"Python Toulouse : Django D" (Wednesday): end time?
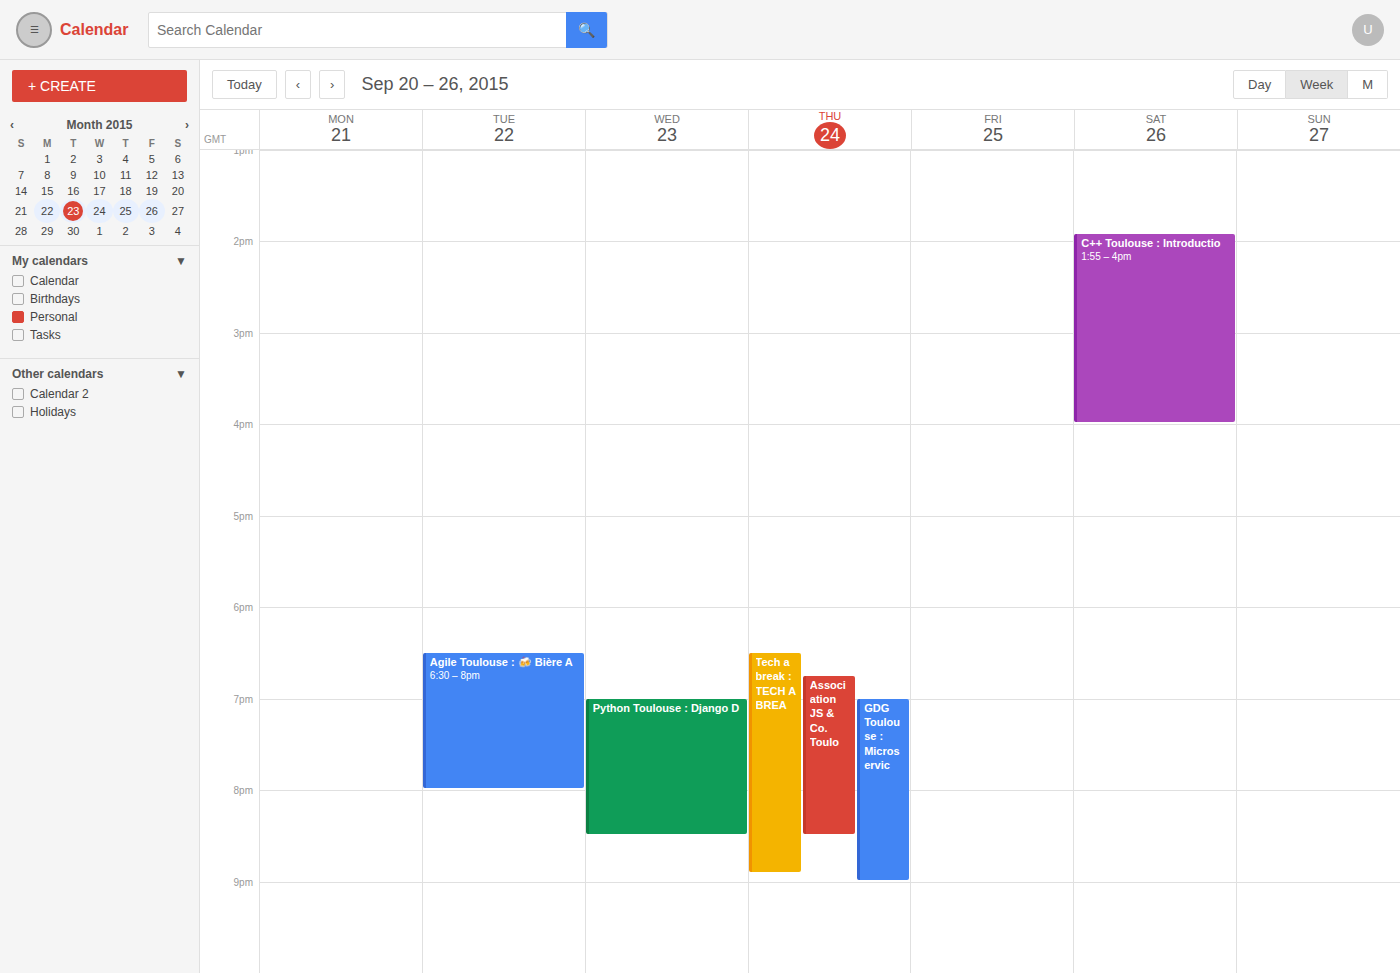
8:30 PM